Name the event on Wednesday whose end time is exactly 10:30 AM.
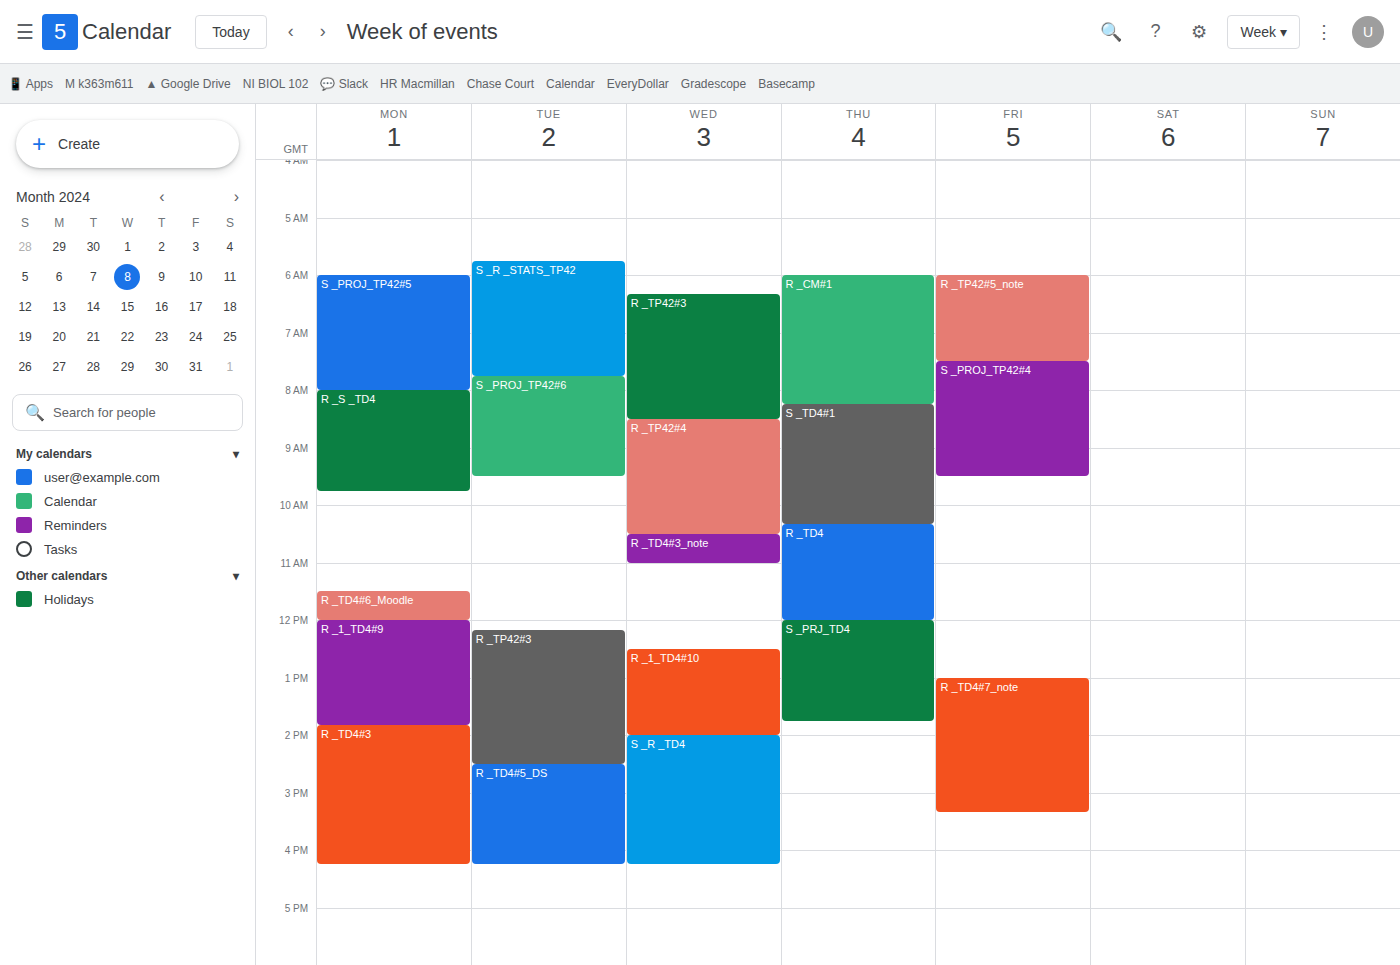
"R _TP42#4"